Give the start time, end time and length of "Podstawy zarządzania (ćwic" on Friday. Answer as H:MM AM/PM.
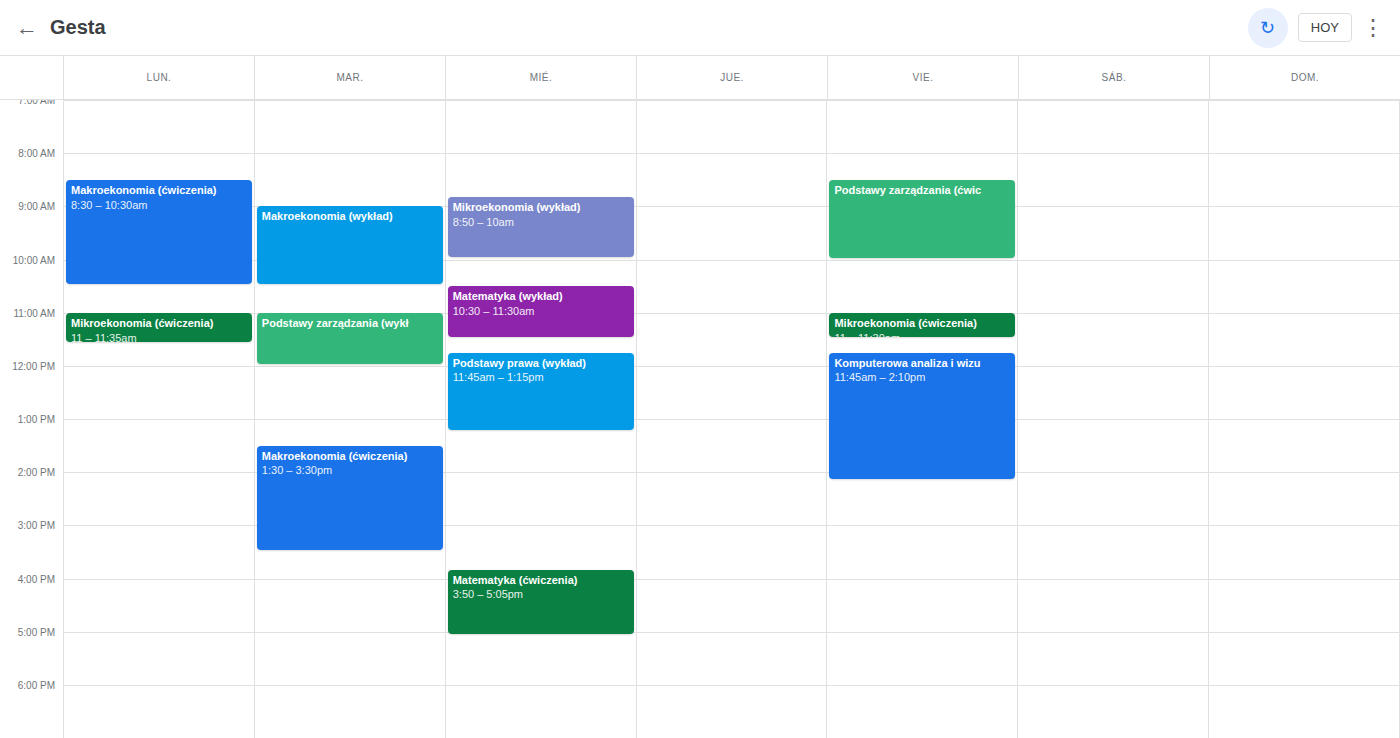
8:30 AM to 10:00 AM, 1 hour 30 minutes